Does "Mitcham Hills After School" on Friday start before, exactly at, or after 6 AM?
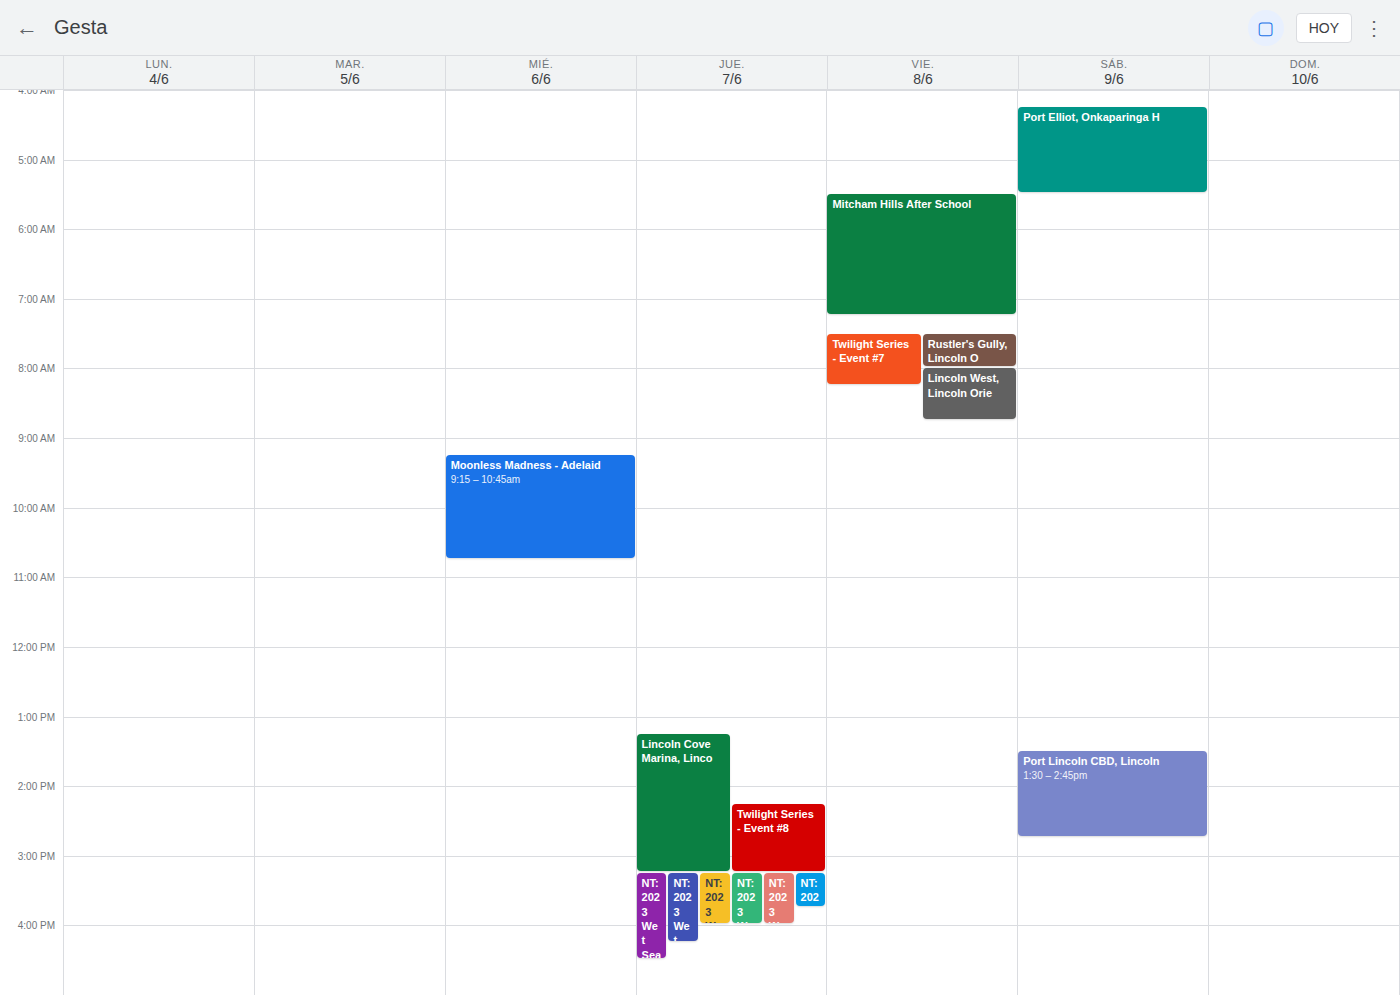
5:30 AM -- before 6 AM, 30 minutes above the 6 AM line.